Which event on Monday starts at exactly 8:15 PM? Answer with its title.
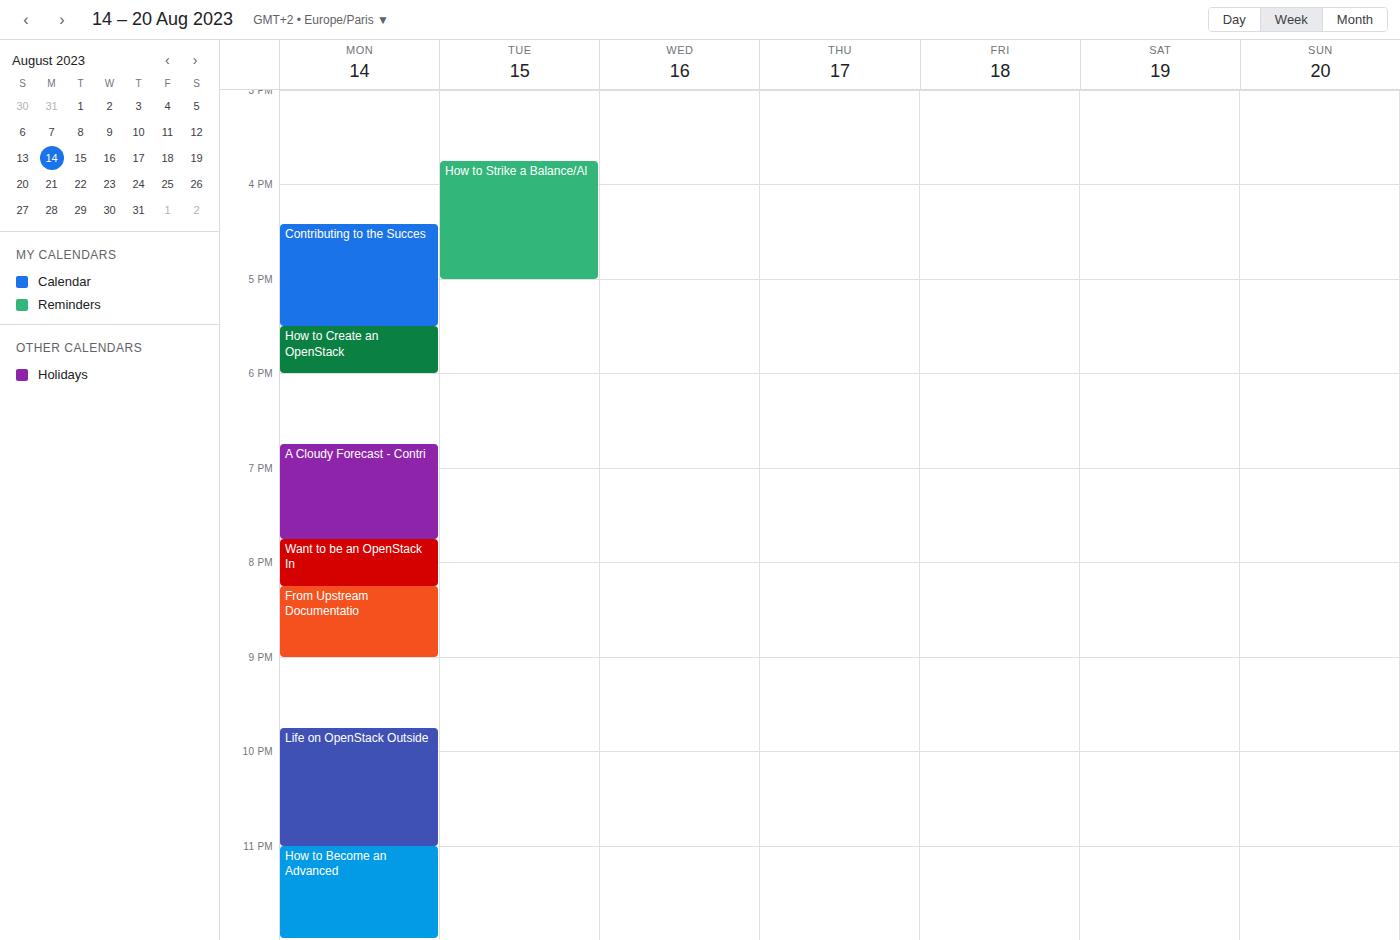
"From Upstream Documentatio"